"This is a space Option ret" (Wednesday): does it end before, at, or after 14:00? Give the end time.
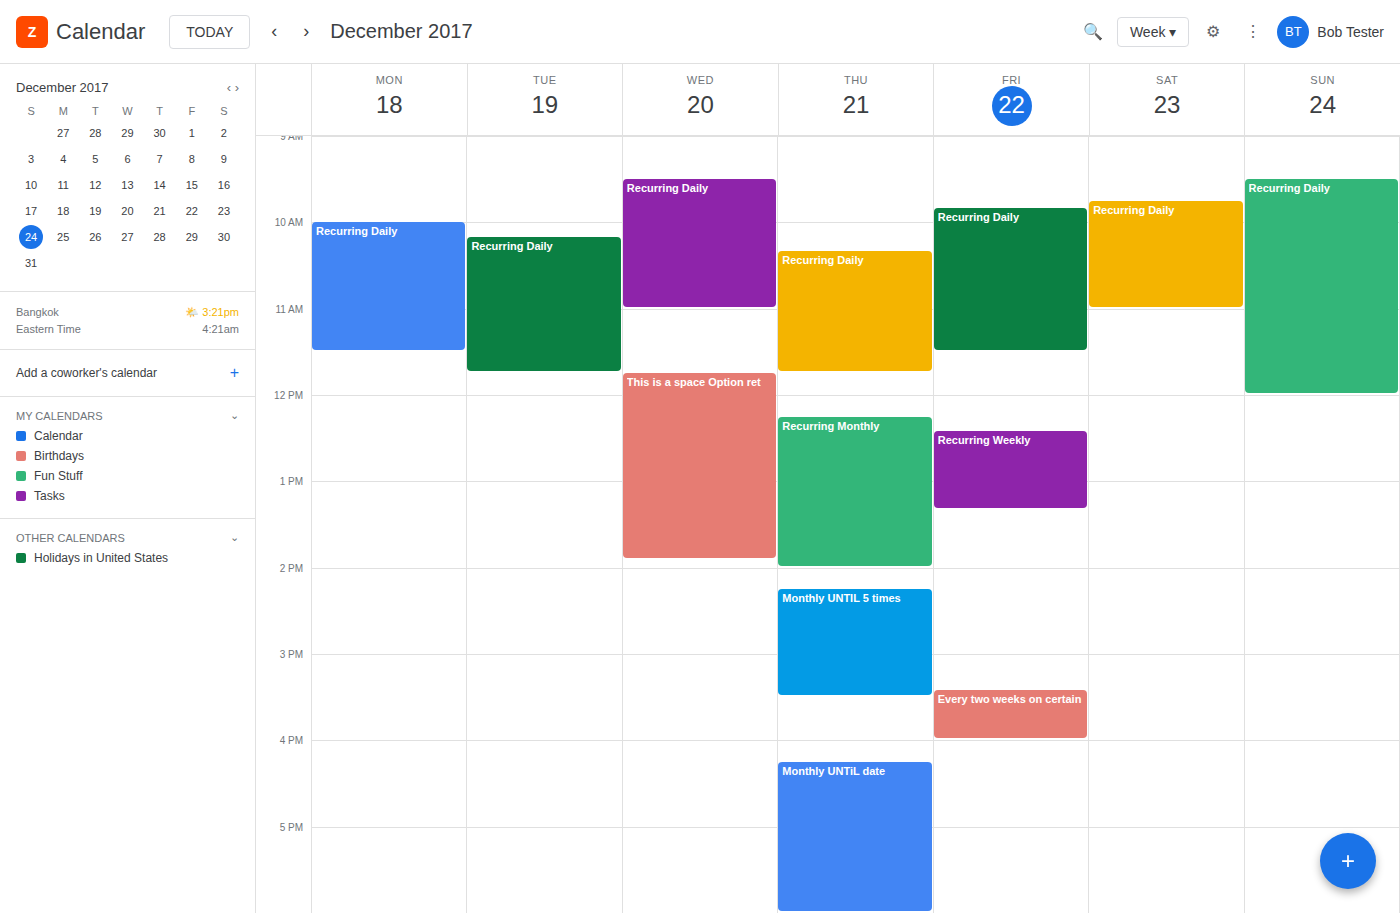
13:55 -- before 14:00, 5 minutes above the 14:00 line.